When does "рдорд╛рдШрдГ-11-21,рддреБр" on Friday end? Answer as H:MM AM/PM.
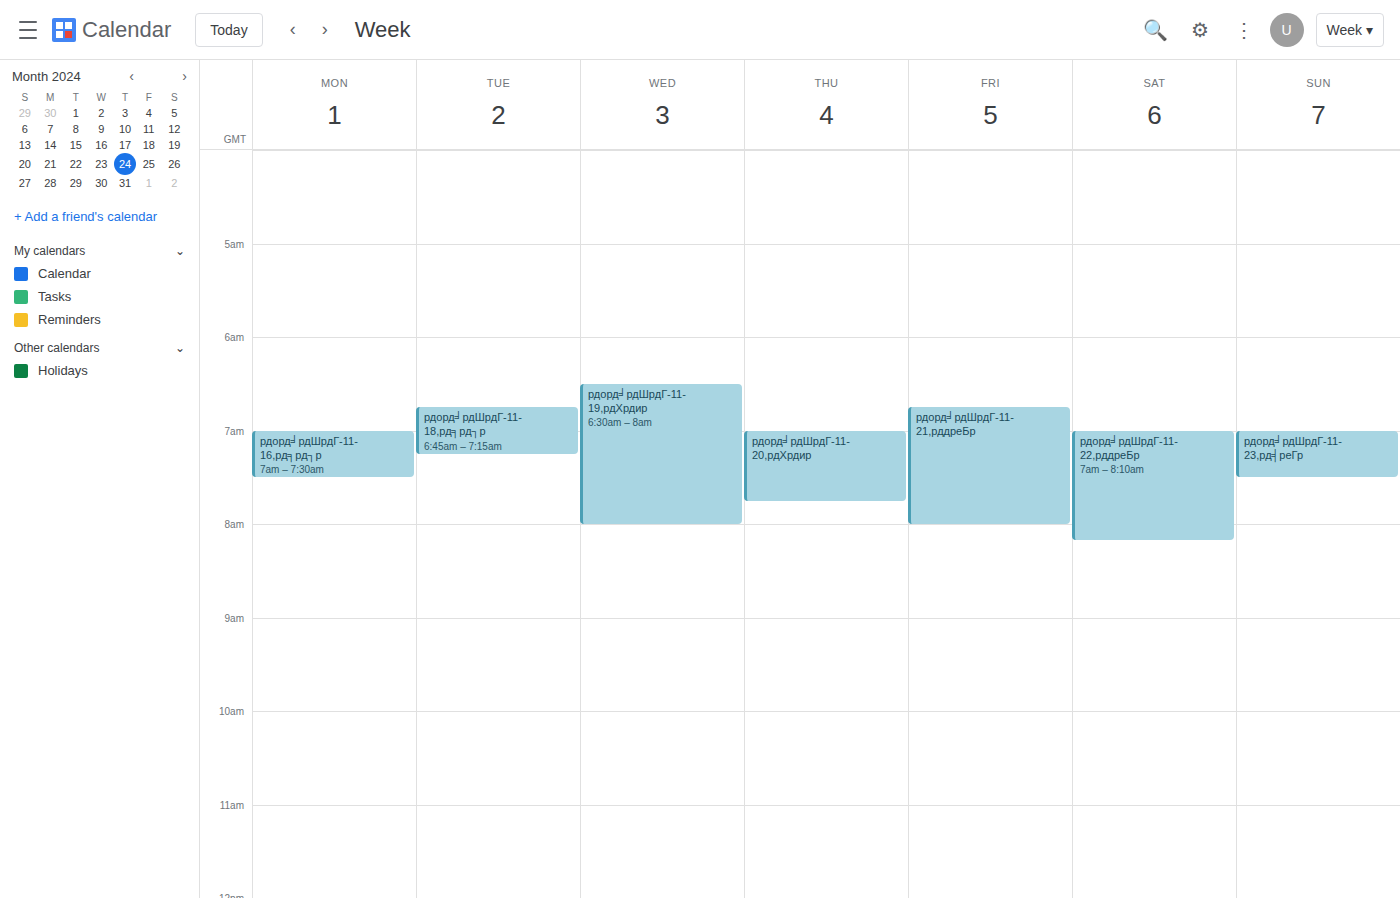
8:00 AM